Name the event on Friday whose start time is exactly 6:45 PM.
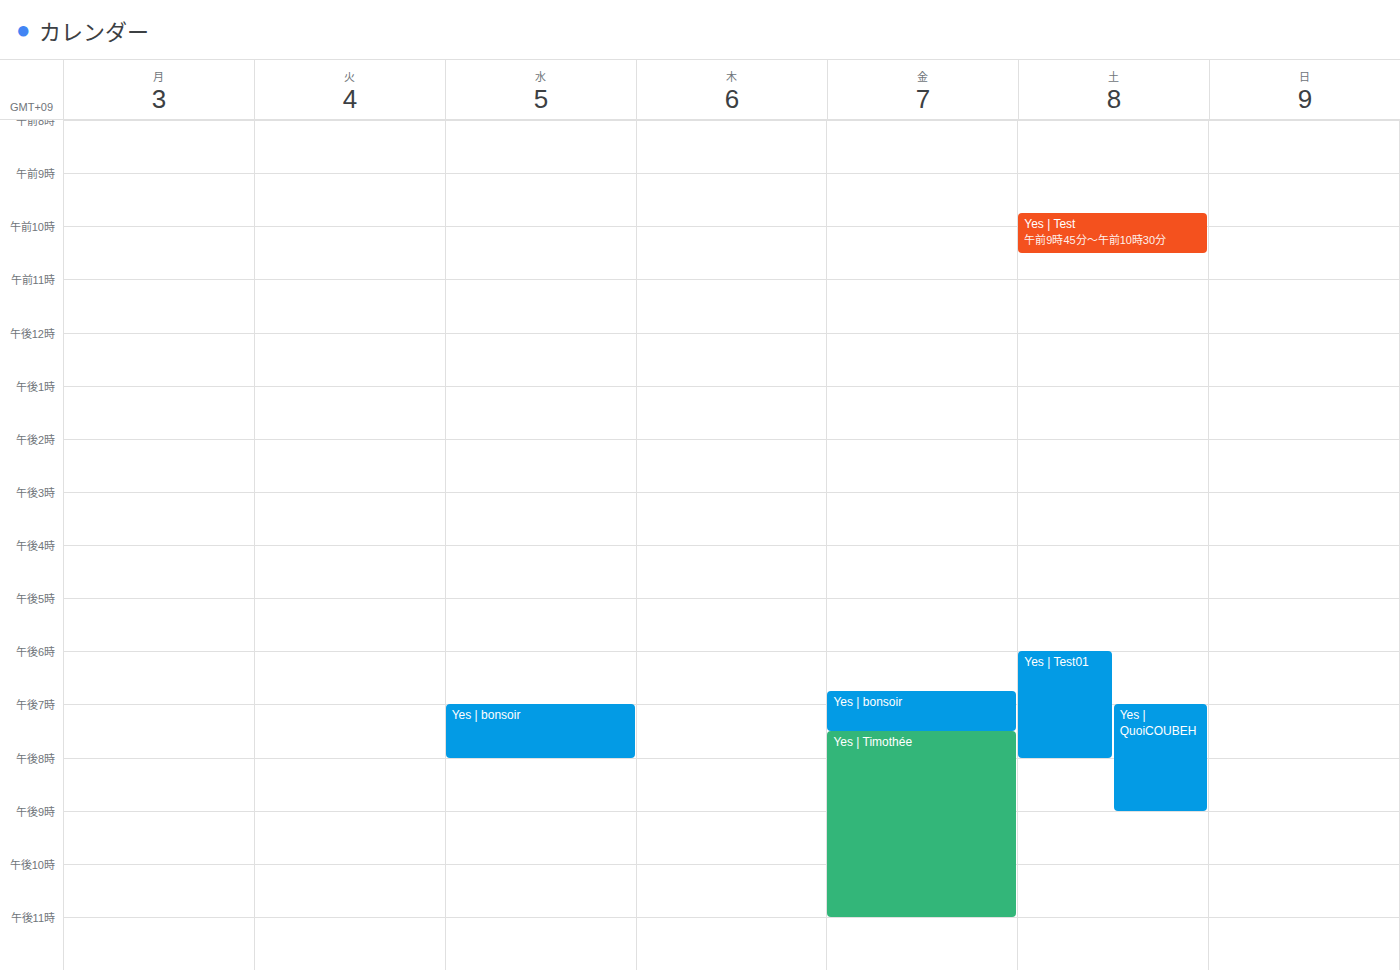
"Yes | bonsoir"